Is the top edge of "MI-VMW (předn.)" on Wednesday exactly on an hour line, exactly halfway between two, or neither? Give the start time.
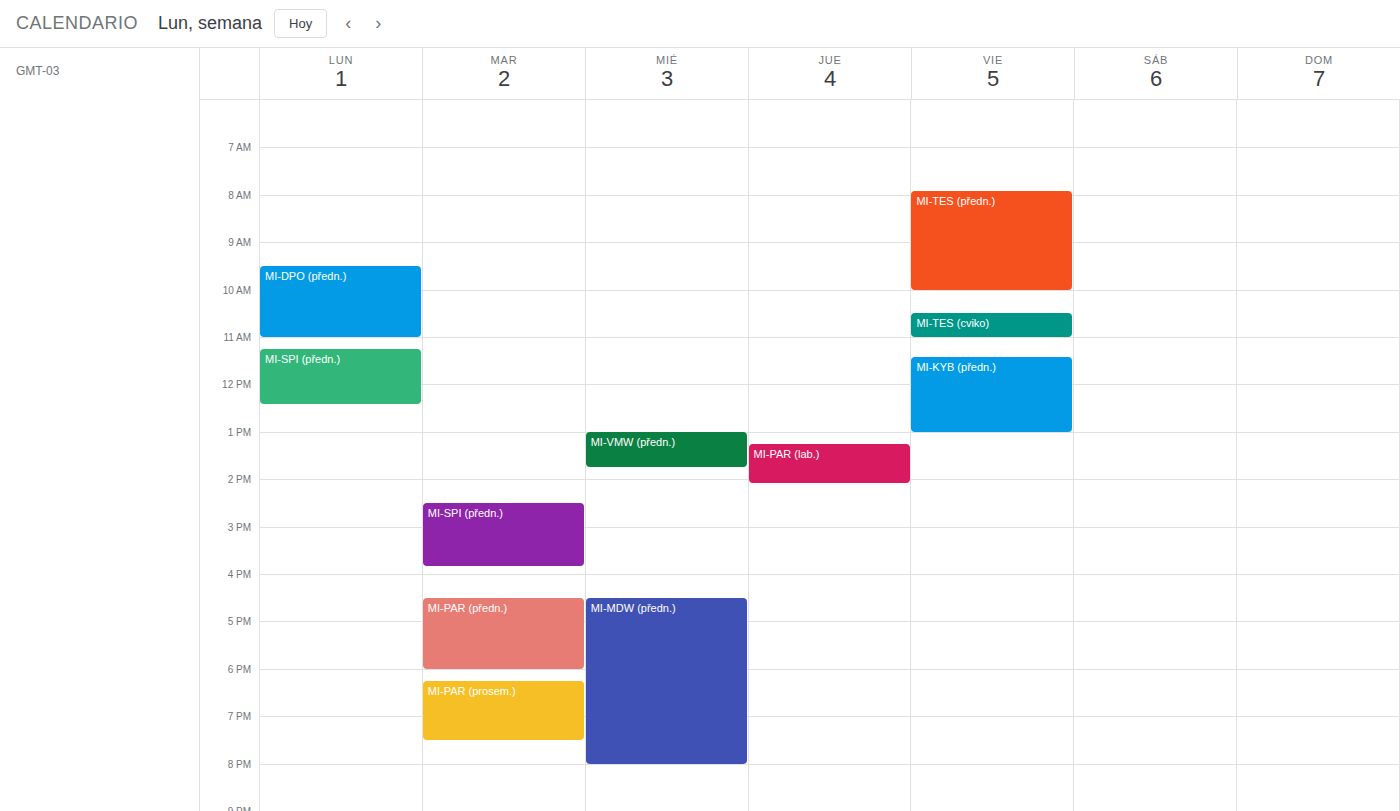
1:00 PM -- exactly on the 1 PM line.